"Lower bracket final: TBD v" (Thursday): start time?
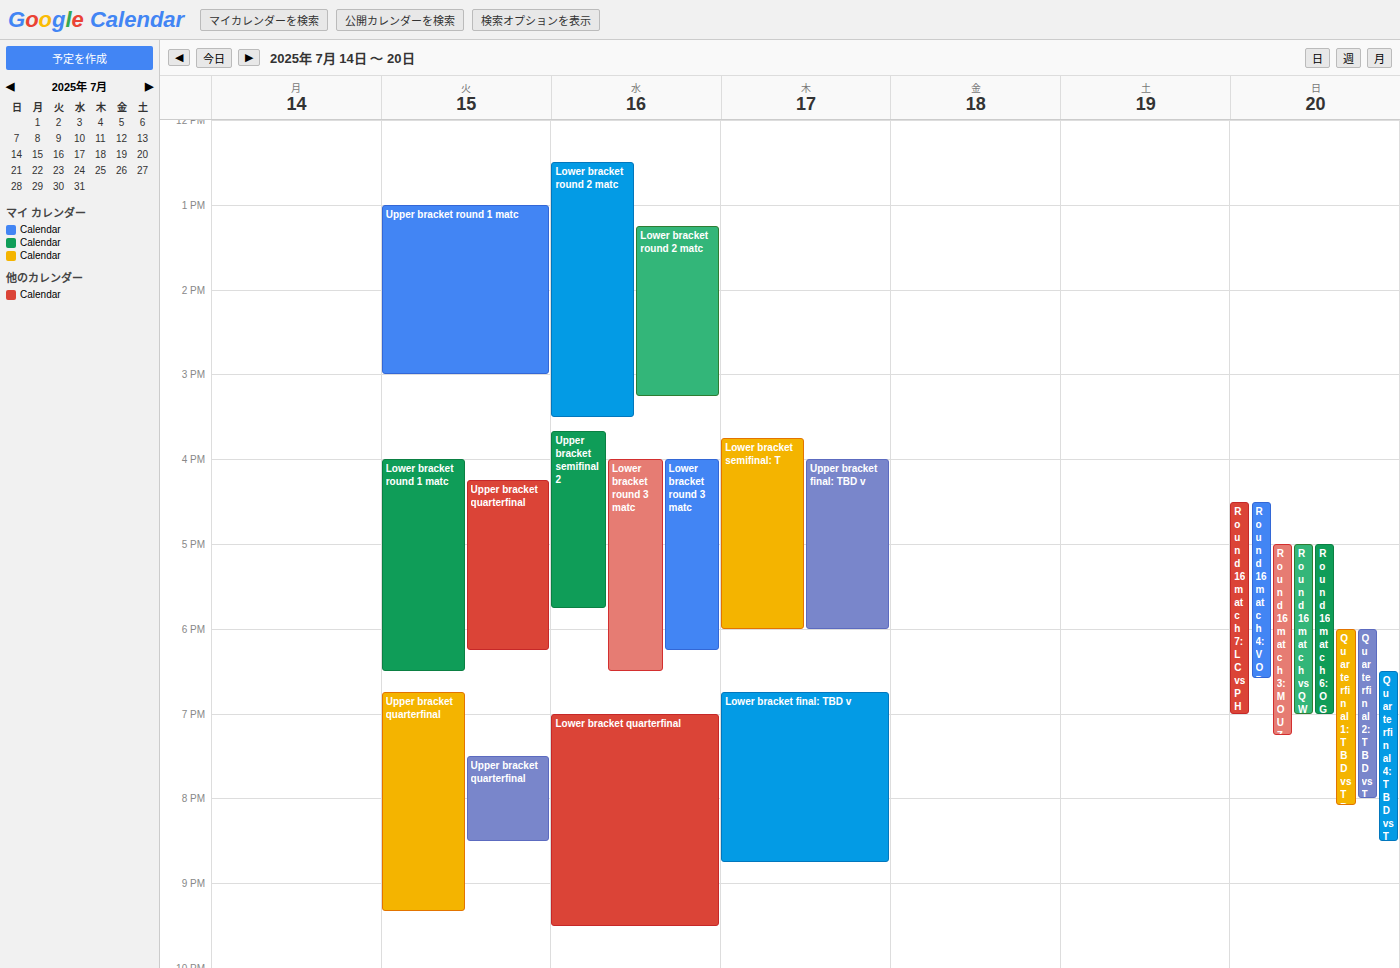
6:45 PM